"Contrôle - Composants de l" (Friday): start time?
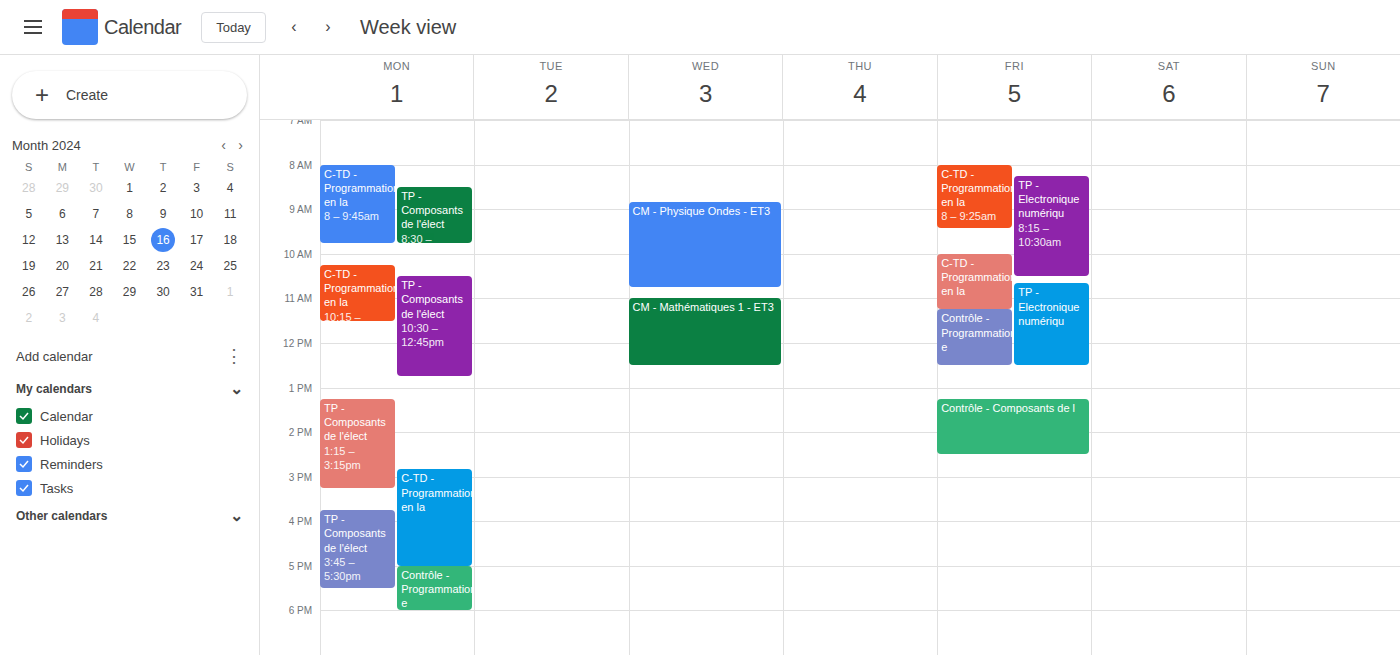
13:15